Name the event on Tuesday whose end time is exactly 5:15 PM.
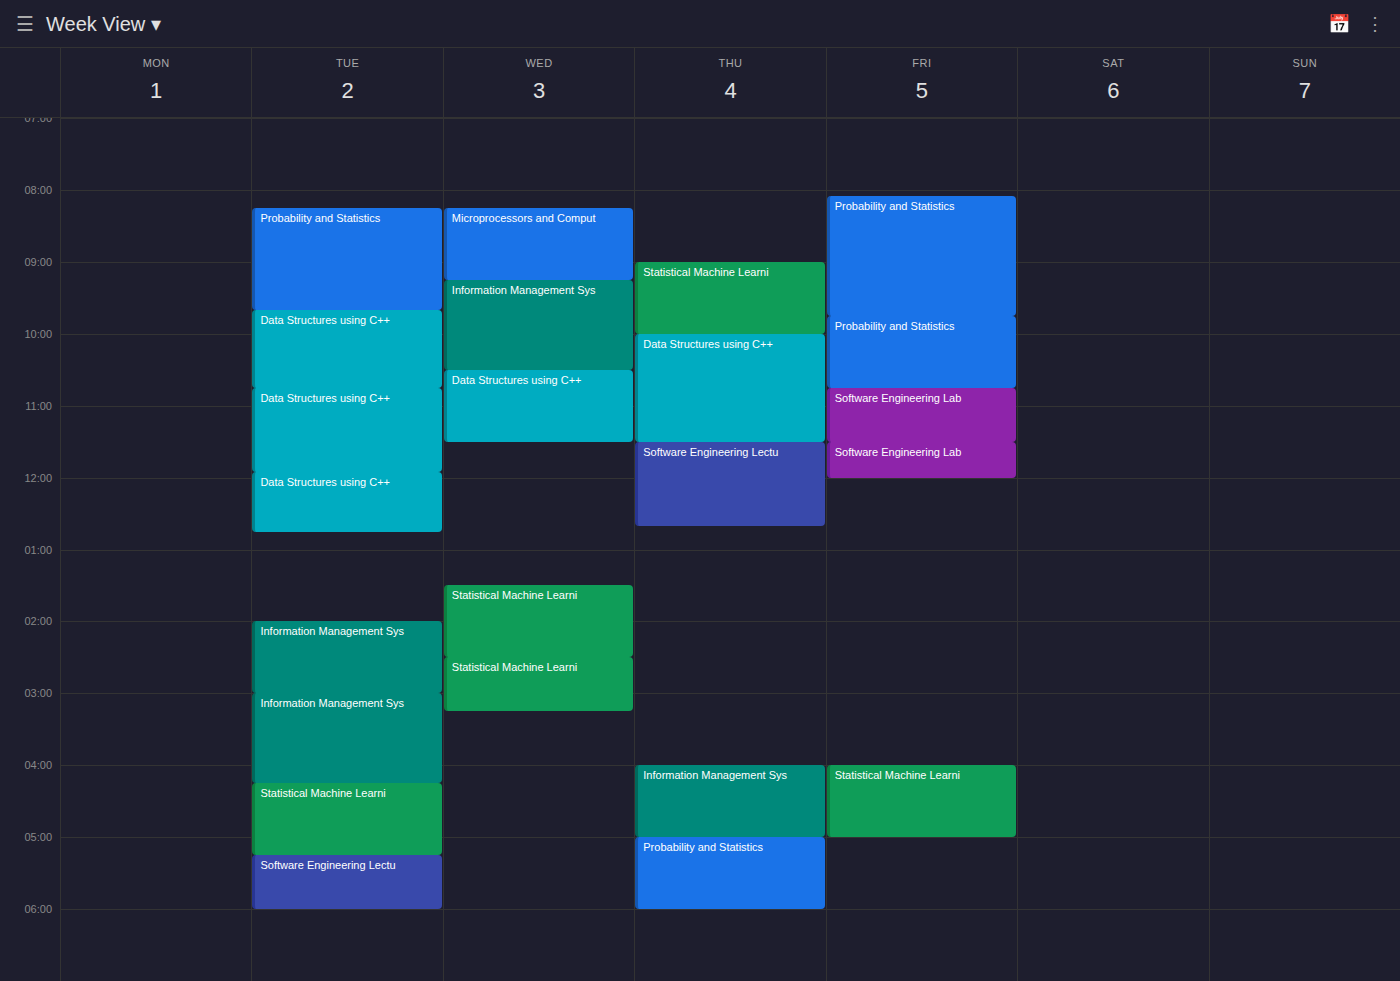
"Statistical Machine Learni"